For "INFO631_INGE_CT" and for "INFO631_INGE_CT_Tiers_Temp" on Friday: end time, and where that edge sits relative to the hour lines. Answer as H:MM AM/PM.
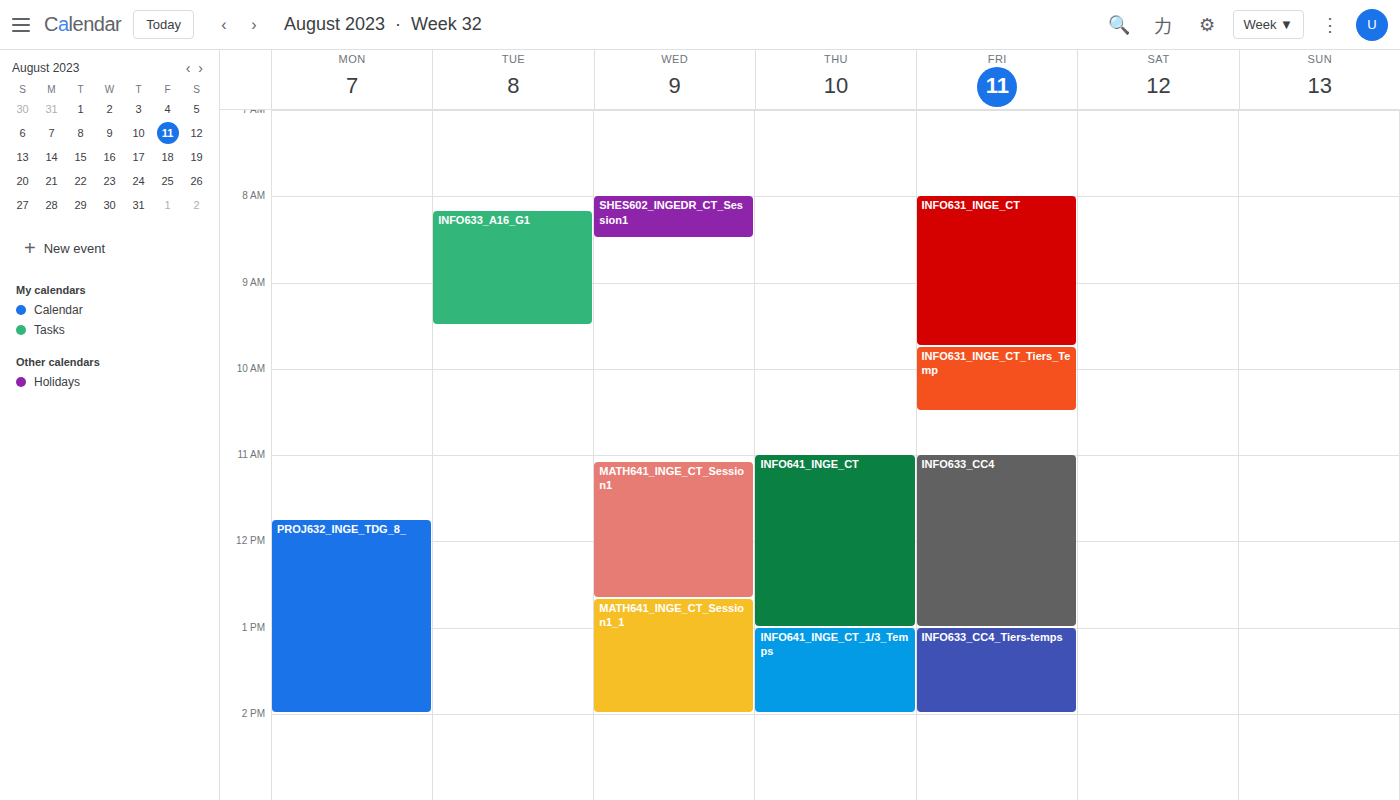
"INFO631_INGE_CT": 9:45 AM, neither: three quarters of the way from the 9 AM line to the 10 AM line. "INFO631_INGE_CT_Tiers_Temp": 10:30 AM, halfway between the 10 AM and 11 AM lines.